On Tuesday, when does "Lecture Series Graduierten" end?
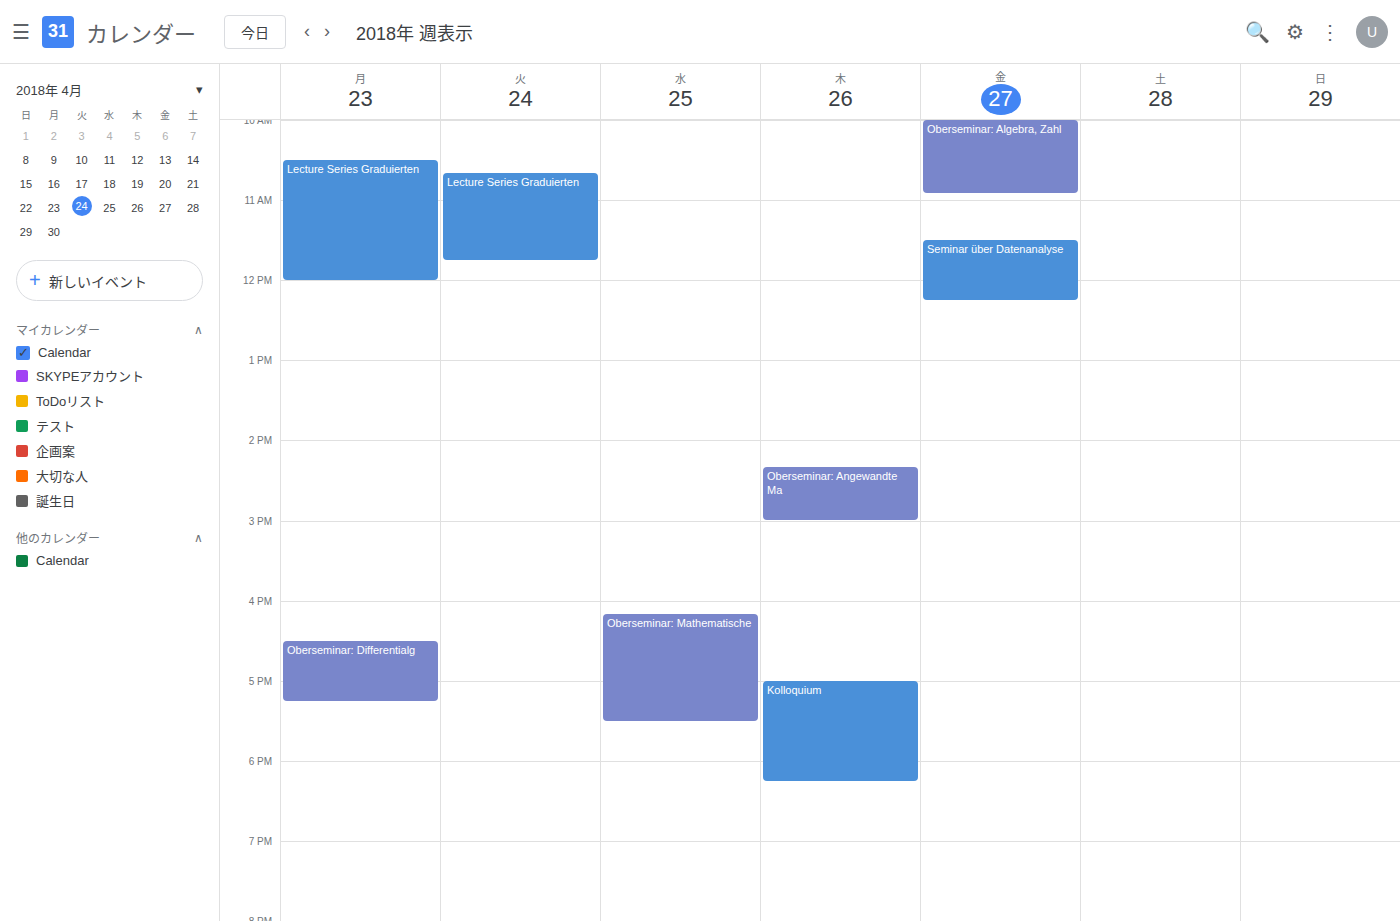
11:45